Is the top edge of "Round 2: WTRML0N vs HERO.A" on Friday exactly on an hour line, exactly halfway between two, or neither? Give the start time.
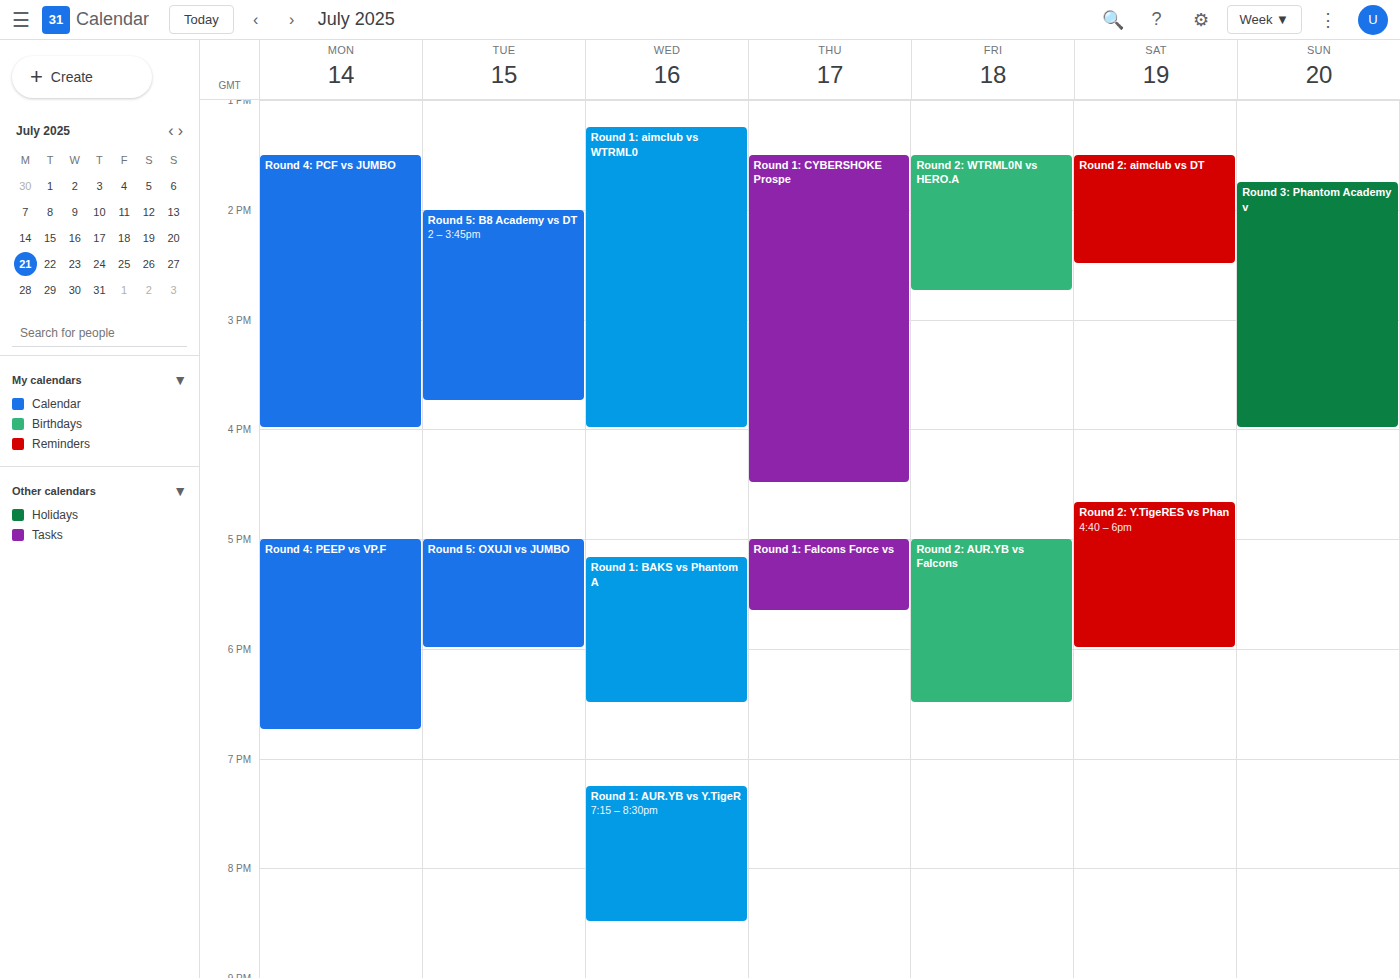
1:30 PM -- halfway between the 1 PM and 2 PM lines.